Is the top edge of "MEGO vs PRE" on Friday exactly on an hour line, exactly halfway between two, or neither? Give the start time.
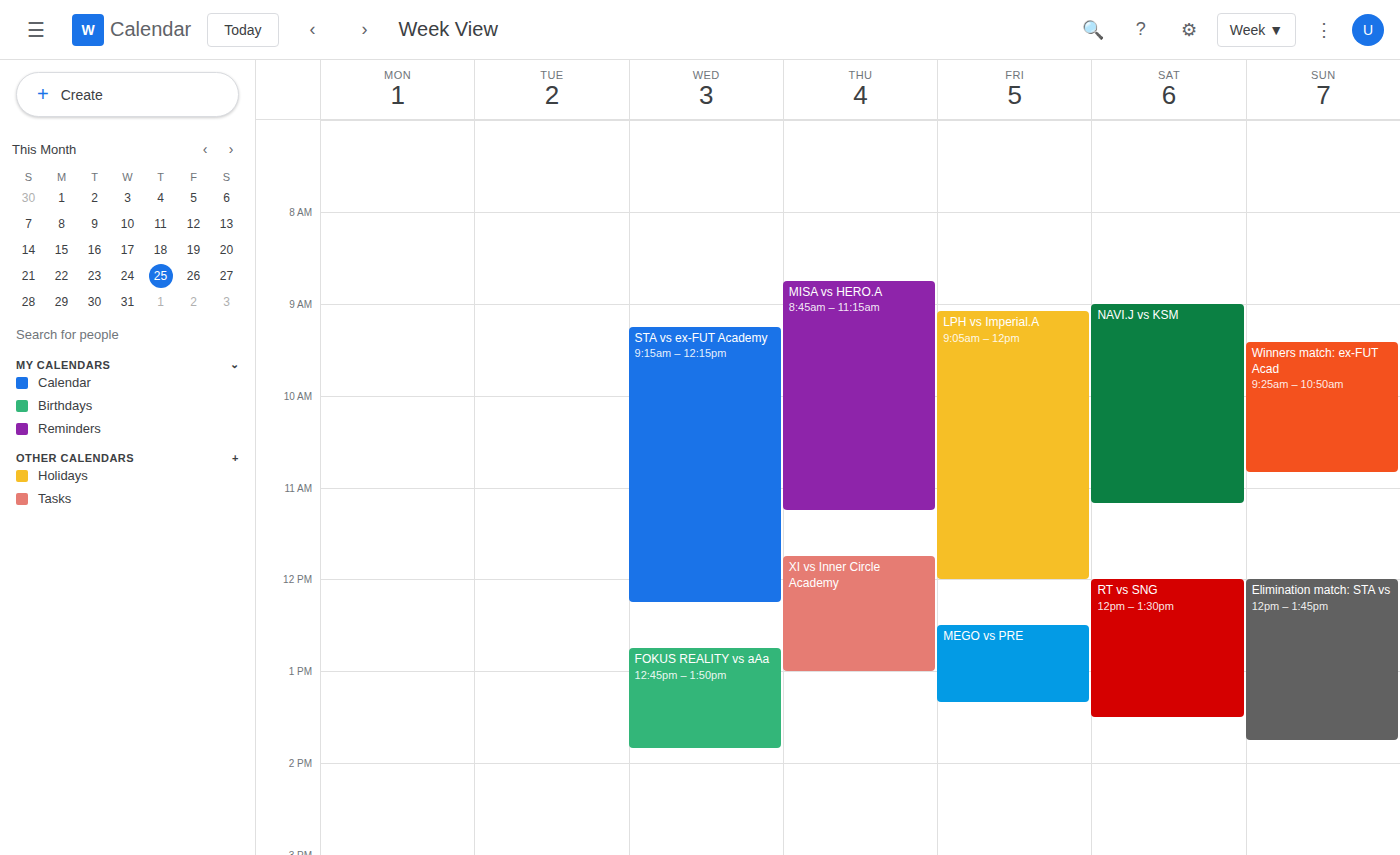
12:30 -- halfway between the 12:00 and 13:00 lines.